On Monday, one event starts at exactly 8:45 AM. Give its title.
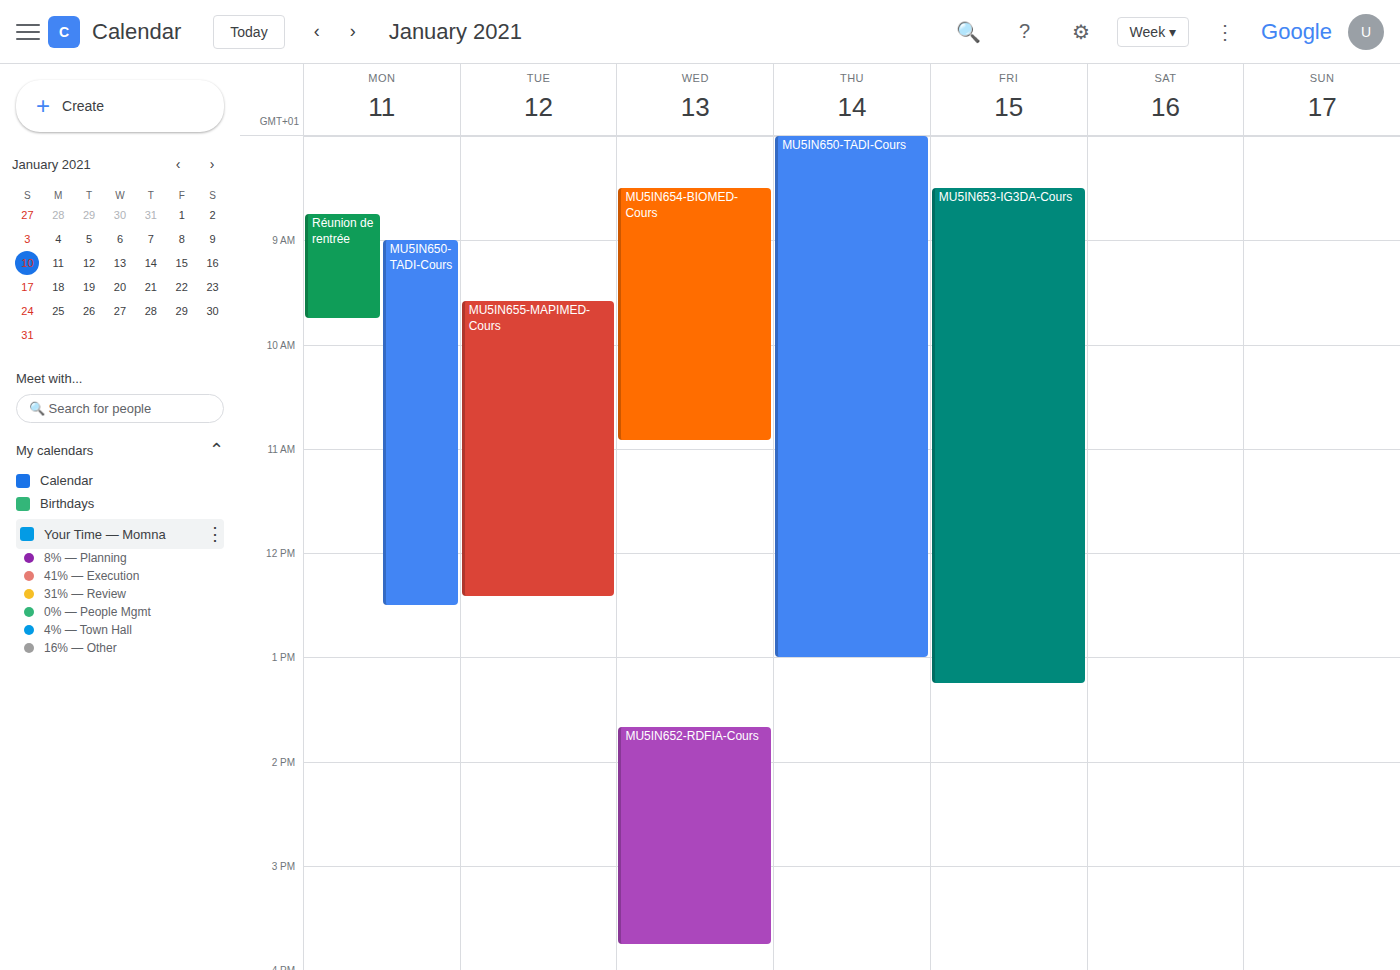
"Réunion de rentrée"